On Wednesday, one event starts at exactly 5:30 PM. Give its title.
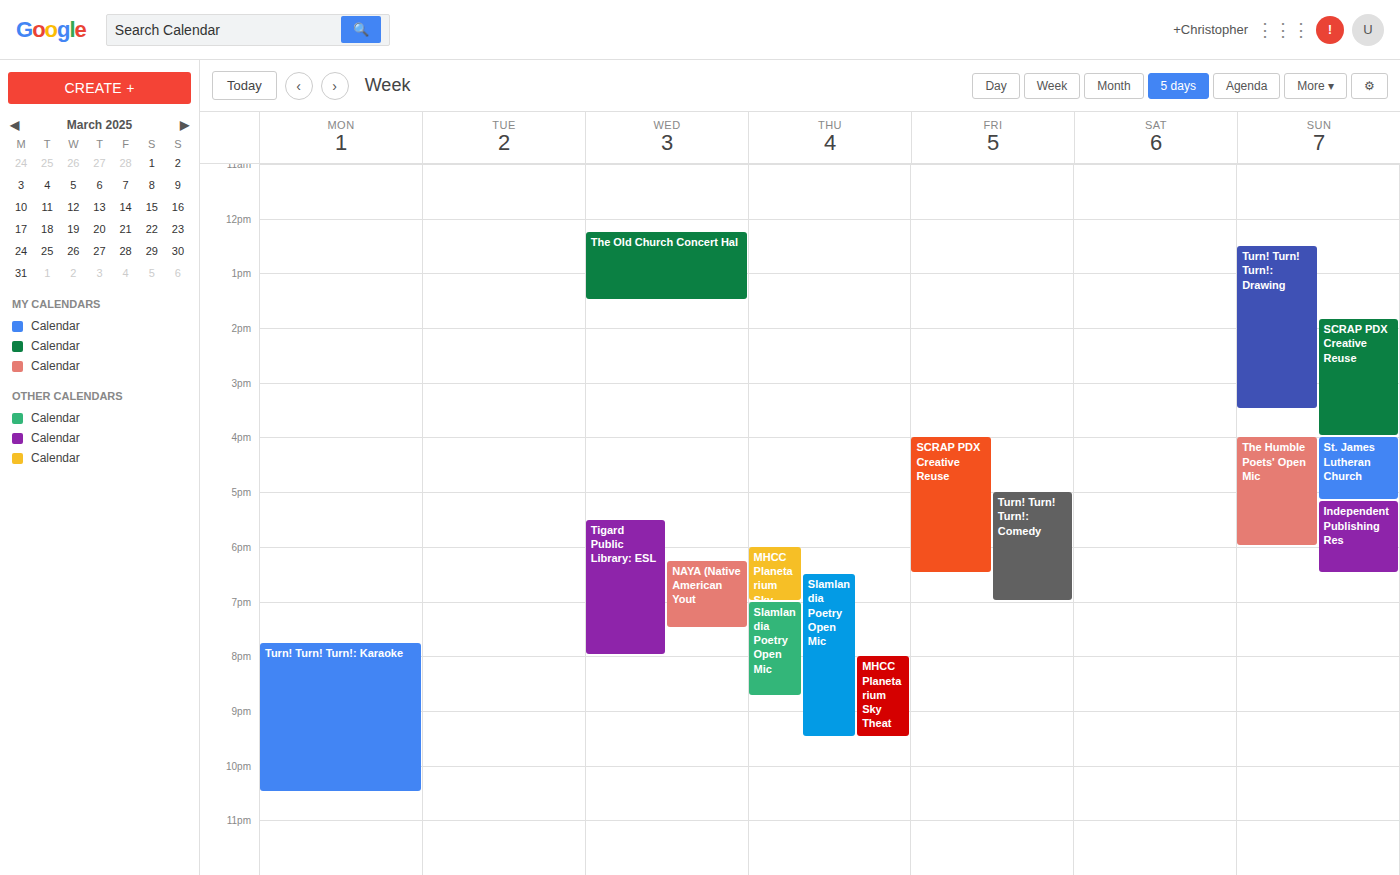
"Tigard Public Library: ESL"